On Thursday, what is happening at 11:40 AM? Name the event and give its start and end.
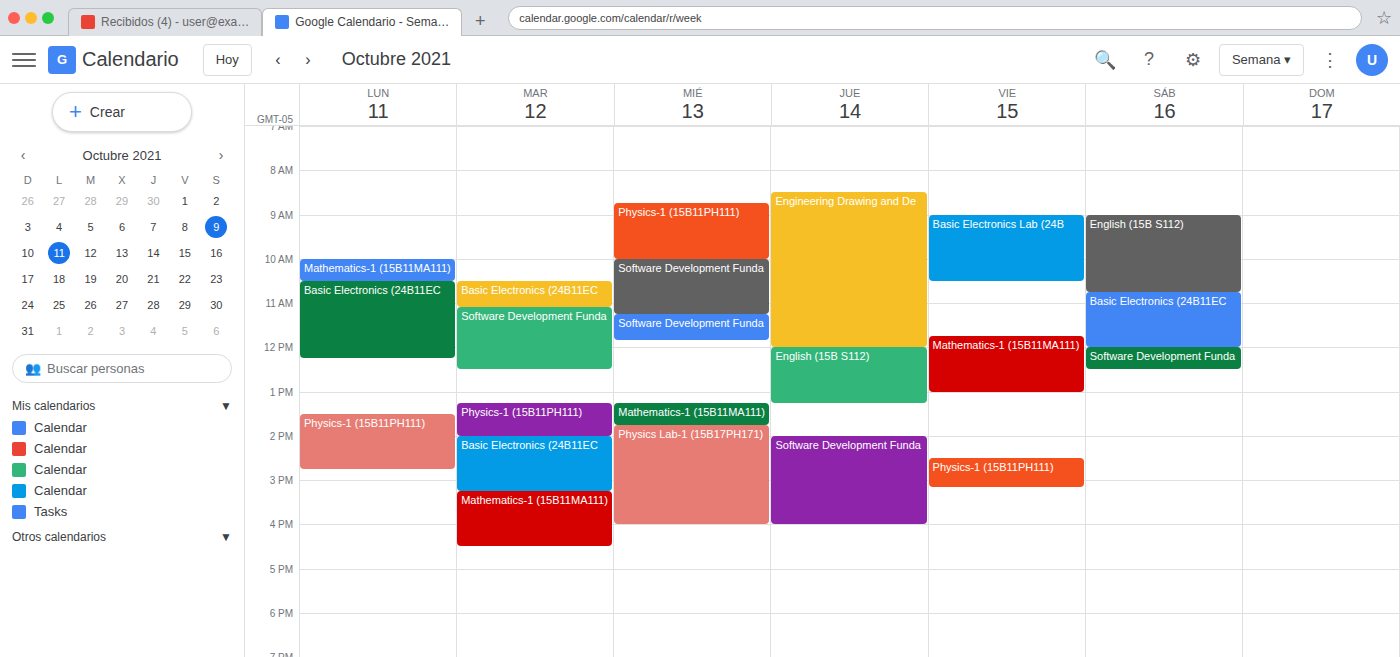
"Engineering Drawing and De", 8:30 AM to 12:00 PM